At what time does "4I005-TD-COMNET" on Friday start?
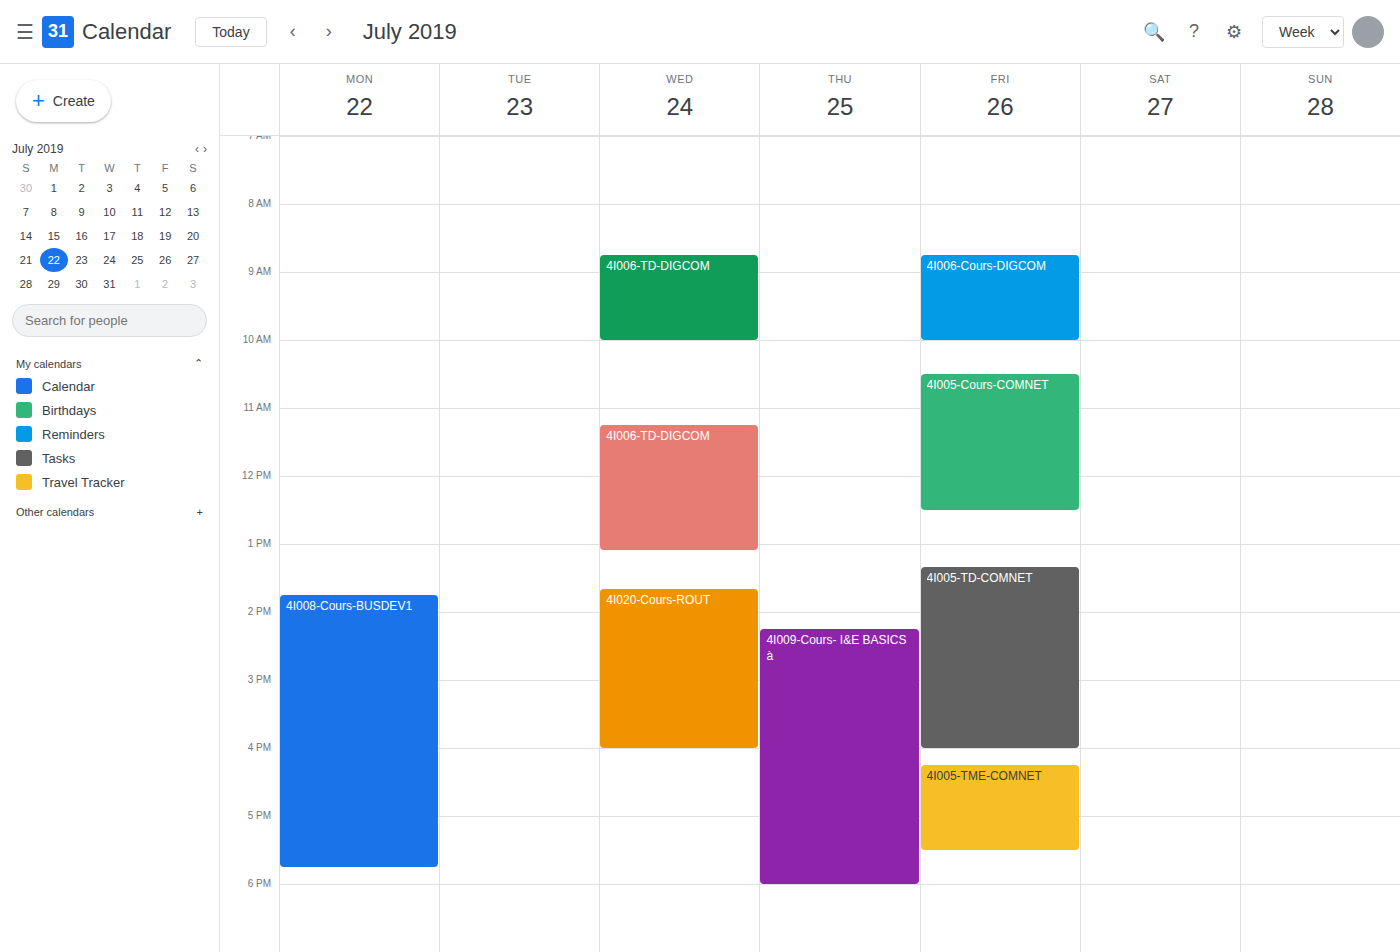
13:20